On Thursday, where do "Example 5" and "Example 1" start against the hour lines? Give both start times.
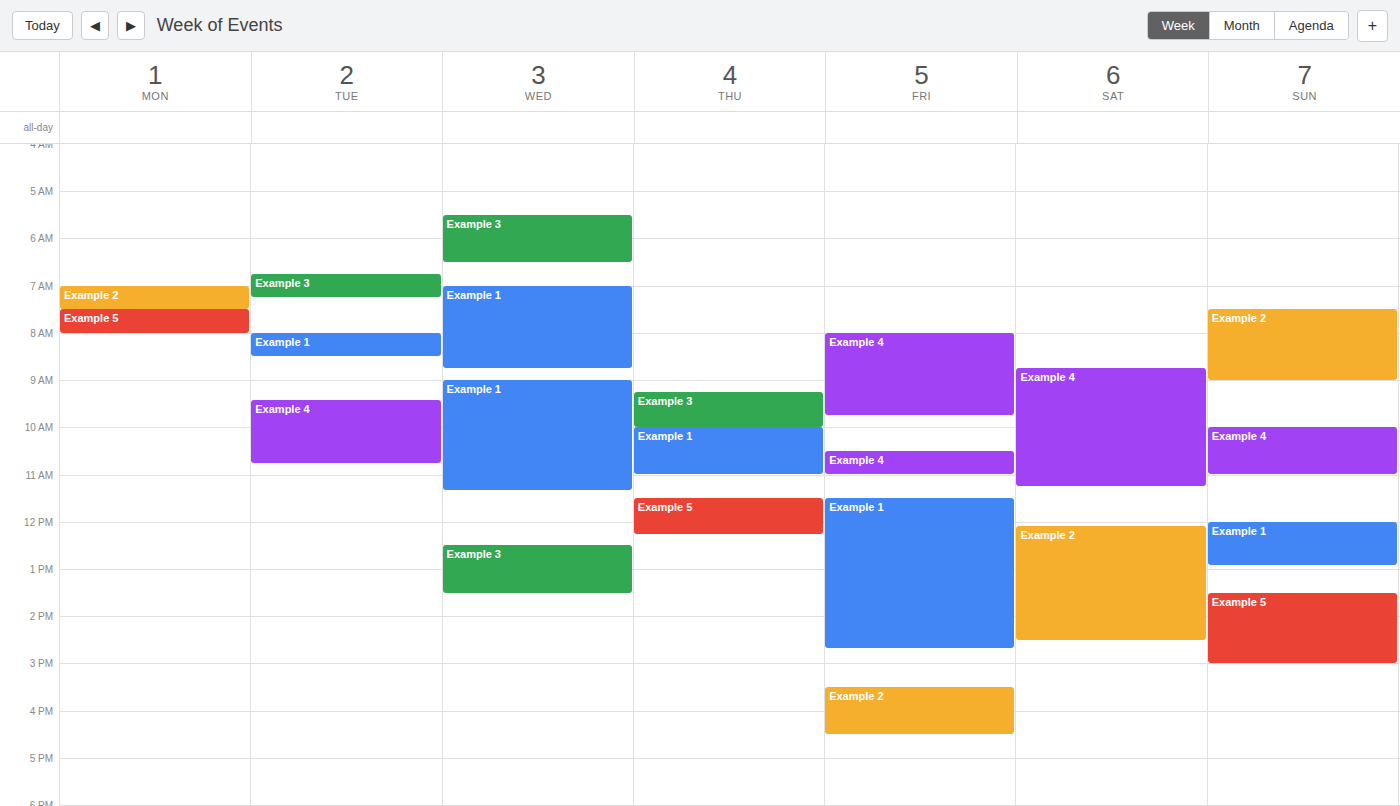
"Example 5": 11:30, halfway between the 11:00 and 12:00 lines. "Example 1": 10:00, exactly on the 10:00 line.